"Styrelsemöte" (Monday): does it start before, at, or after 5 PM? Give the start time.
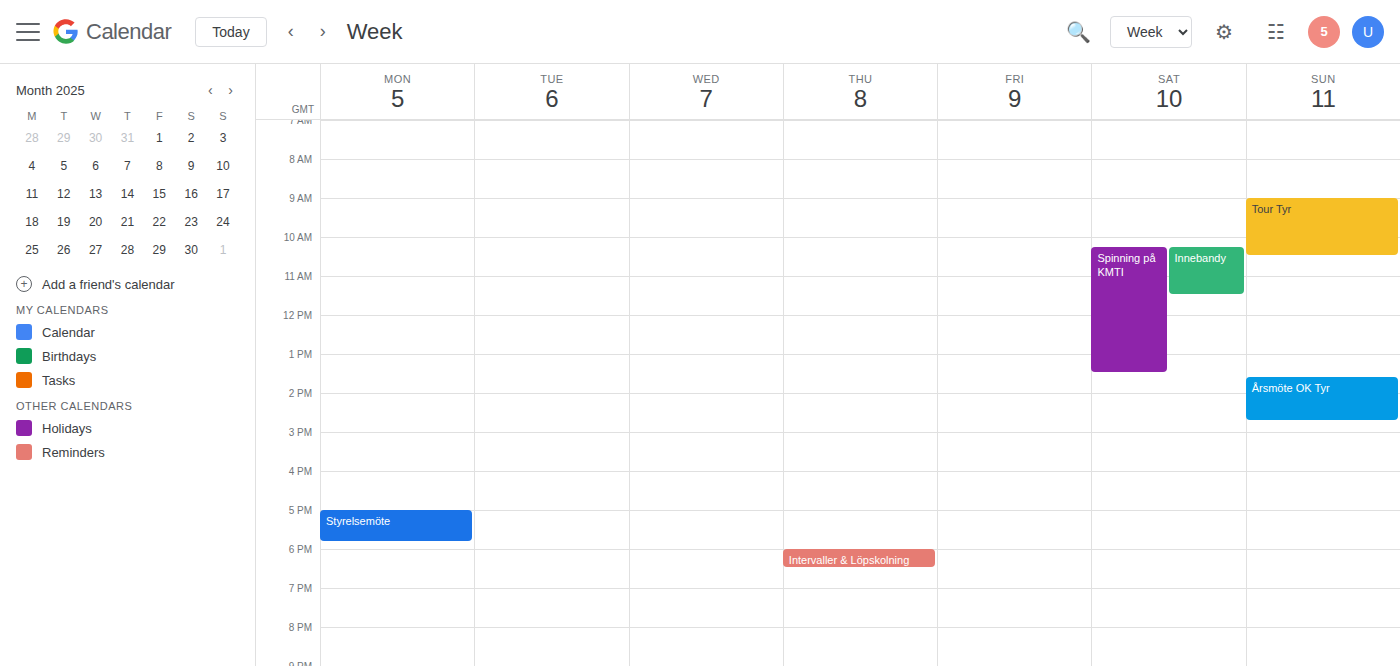
5:00 PM -- exactly at 5 PM, on the 5 PM line.